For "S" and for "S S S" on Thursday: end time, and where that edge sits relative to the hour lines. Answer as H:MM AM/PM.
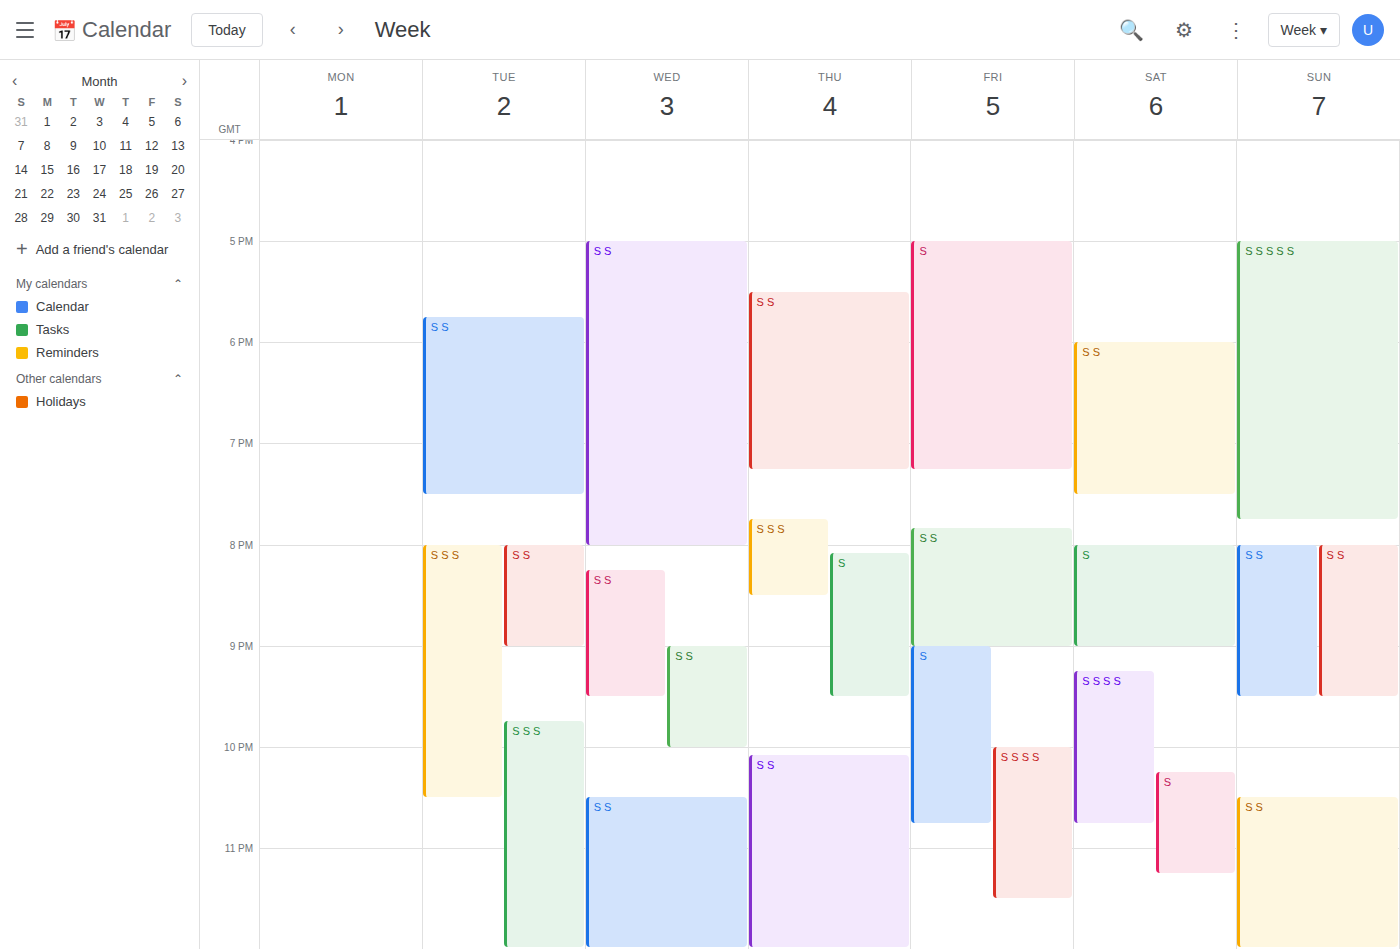
"S": 9:30 PM, halfway between the 9 PM and 10 PM lines. "S S S": 8:30 PM, halfway between the 8 PM and 9 PM lines.